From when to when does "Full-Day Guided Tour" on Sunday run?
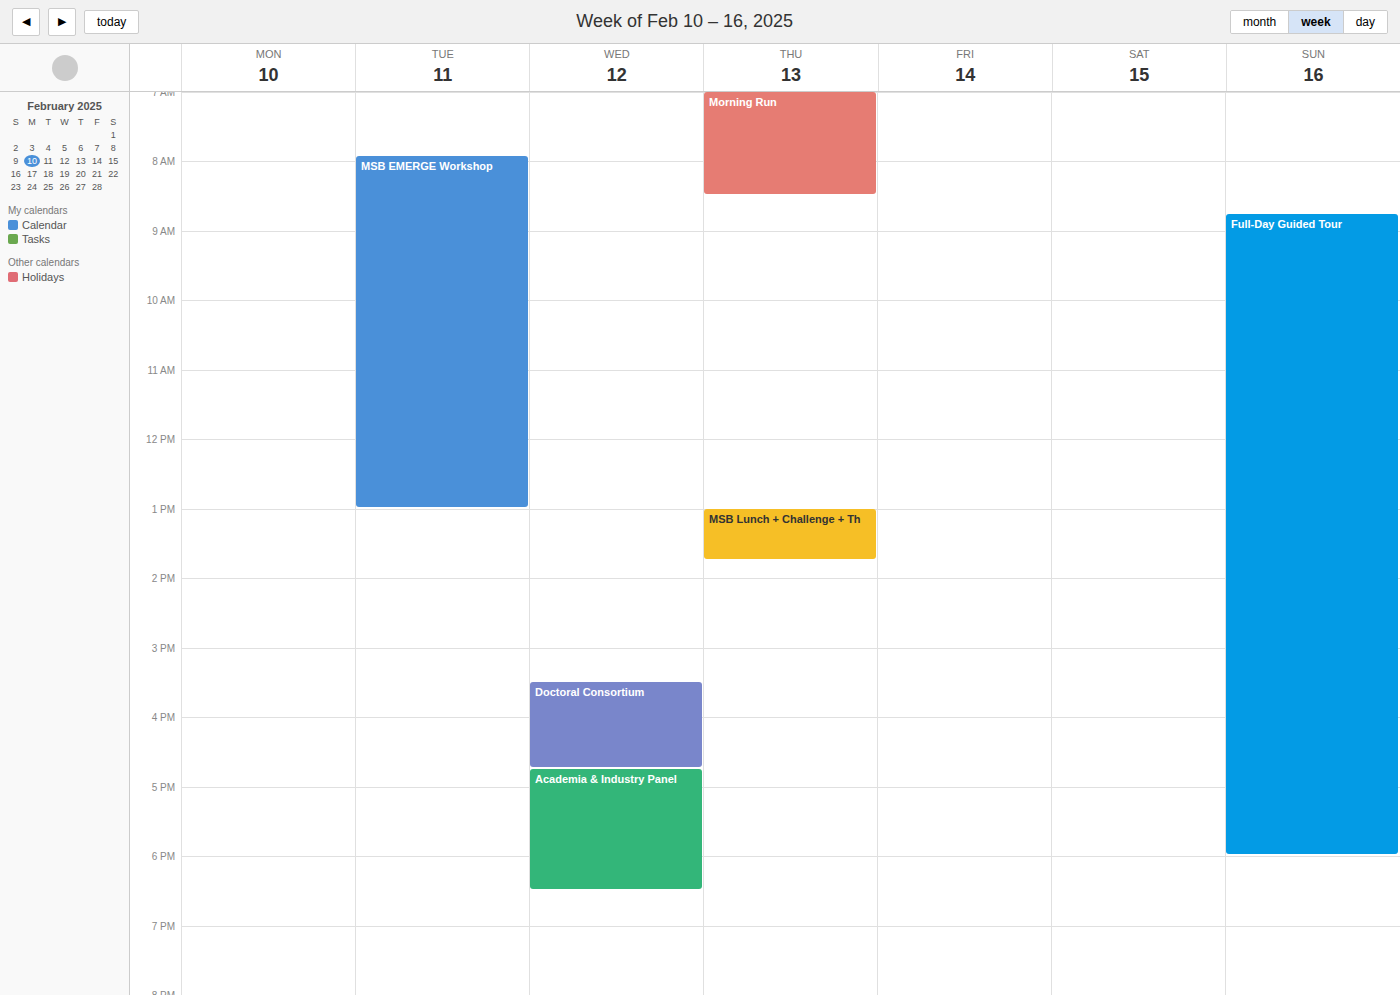
8:45 AM to 6:00 PM